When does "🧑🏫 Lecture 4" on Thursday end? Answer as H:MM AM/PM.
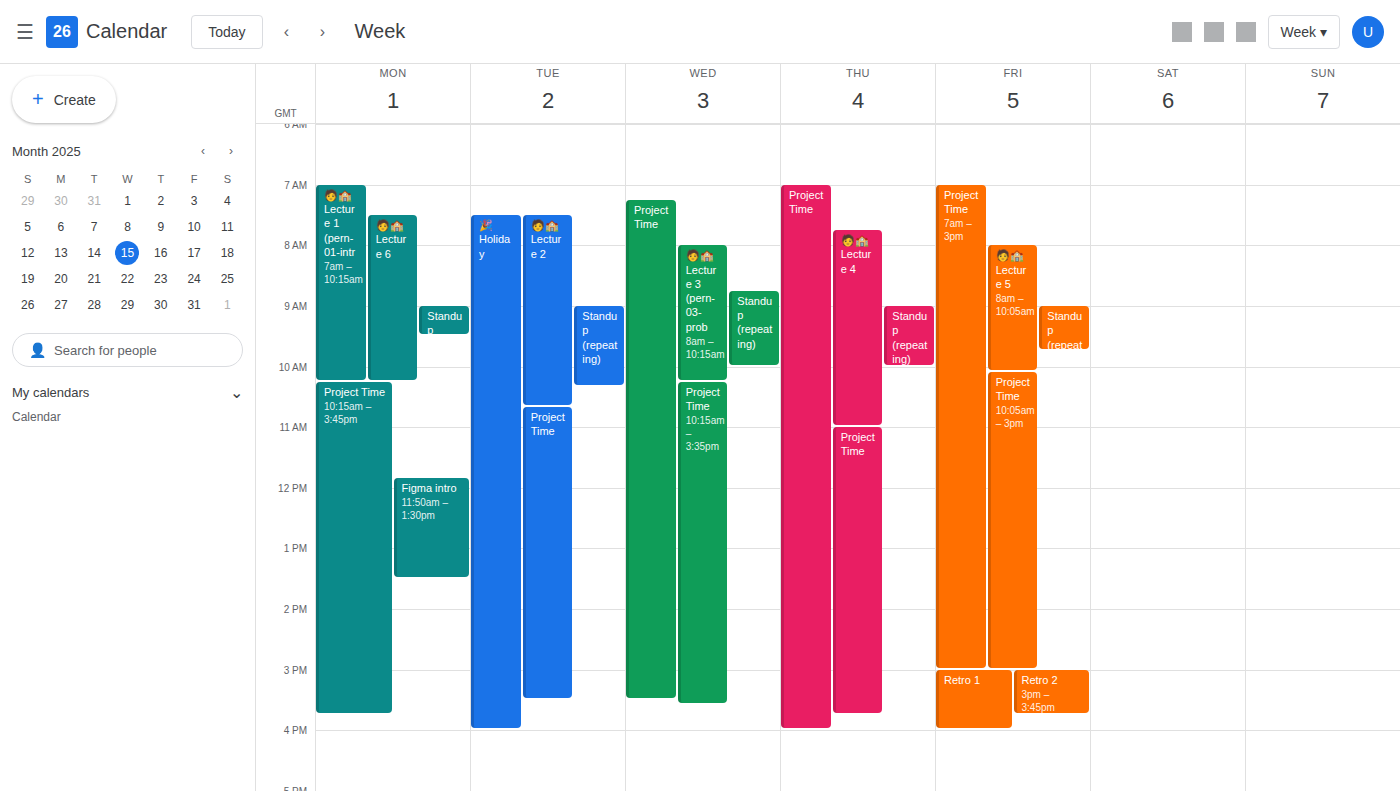
11:00 AM